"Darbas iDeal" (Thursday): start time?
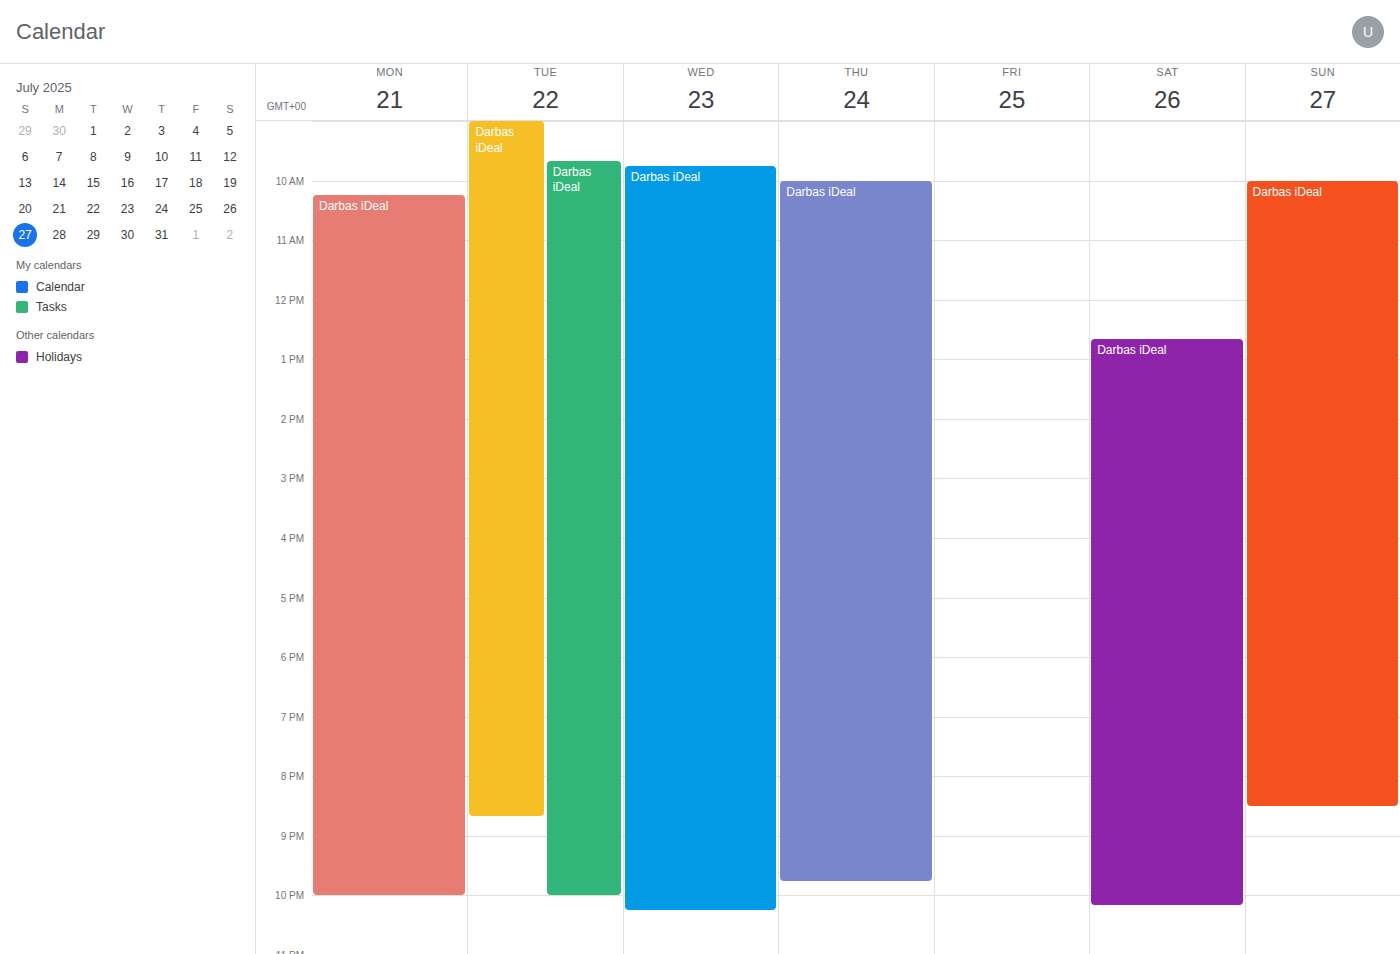
10:00 AM